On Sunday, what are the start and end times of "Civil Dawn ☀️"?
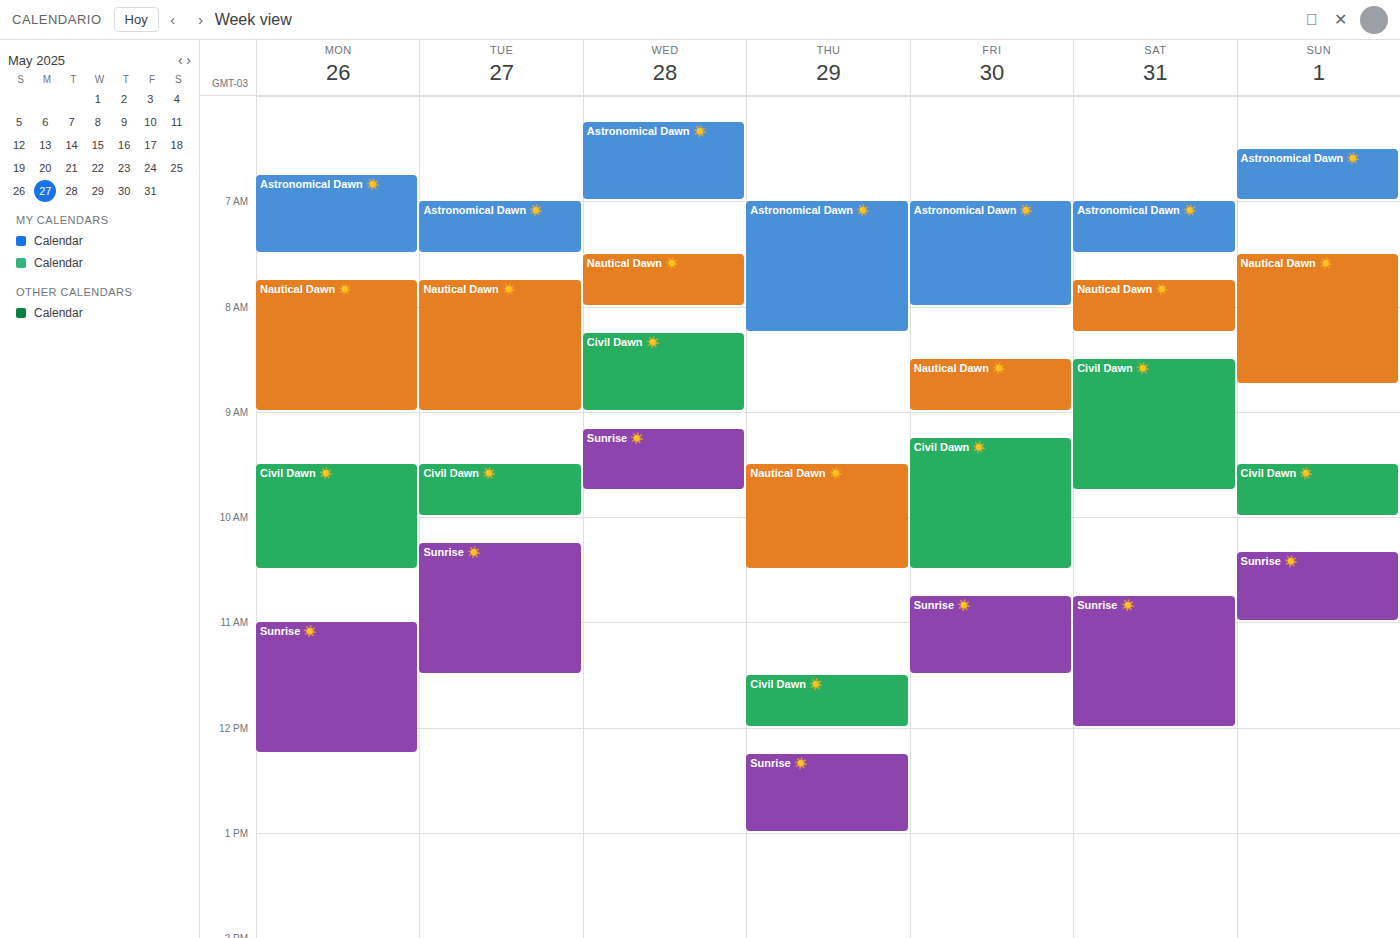
09:30 to 10:00